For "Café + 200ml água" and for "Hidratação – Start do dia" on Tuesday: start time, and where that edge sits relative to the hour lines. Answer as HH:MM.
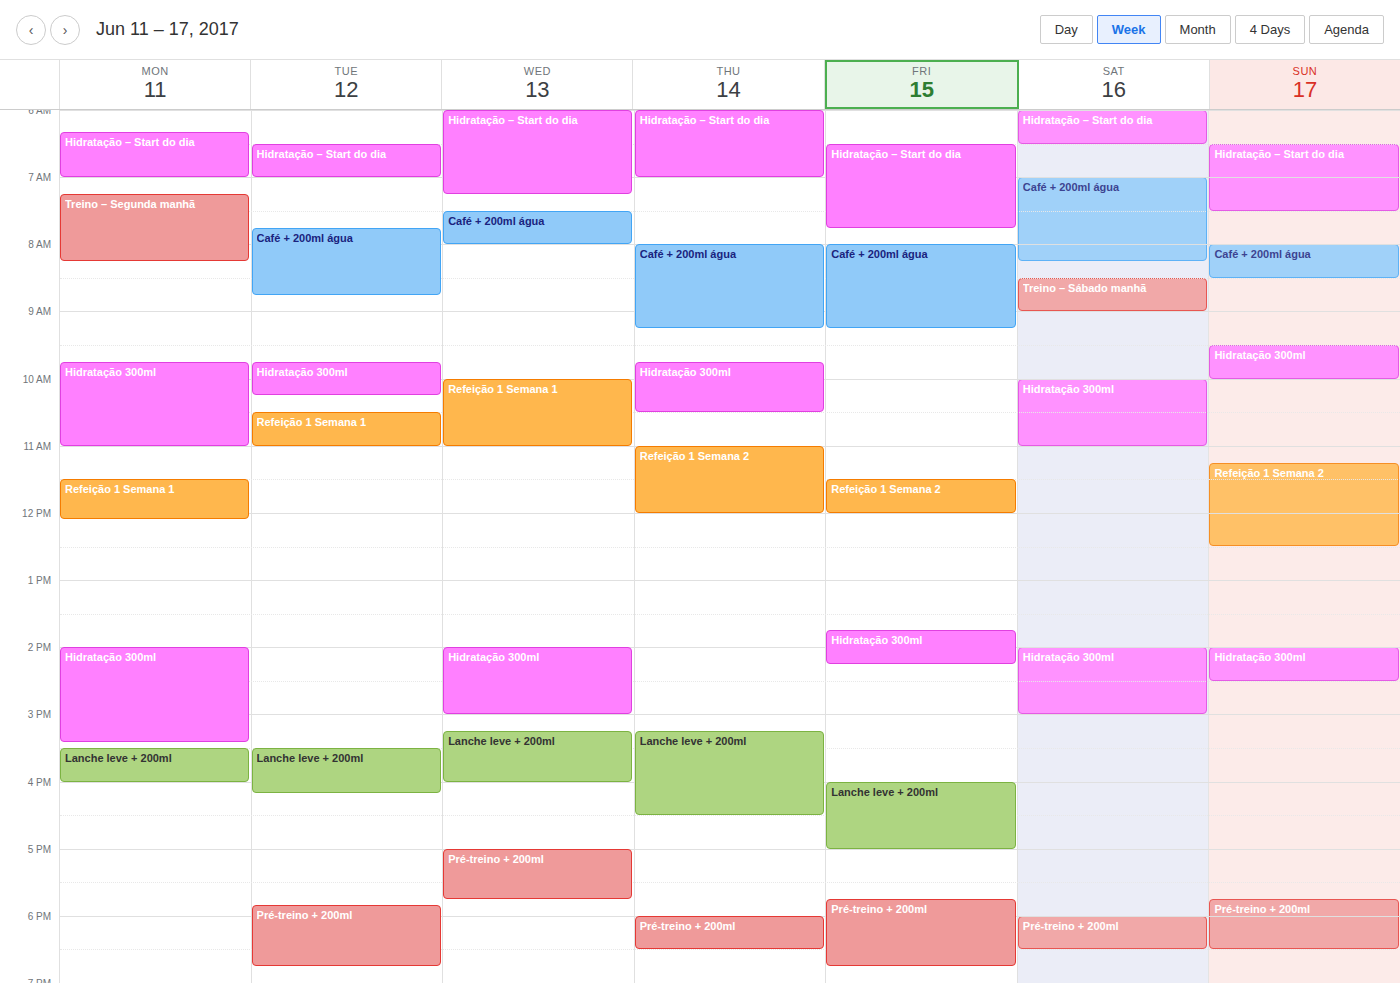
"Café + 200ml água": 07:45, neither: three quarters of the way from the 07:00 line to the 08:00 line. "Hidratação – Start do dia": 06:30, halfway between the 06:00 and 07:00 lines.